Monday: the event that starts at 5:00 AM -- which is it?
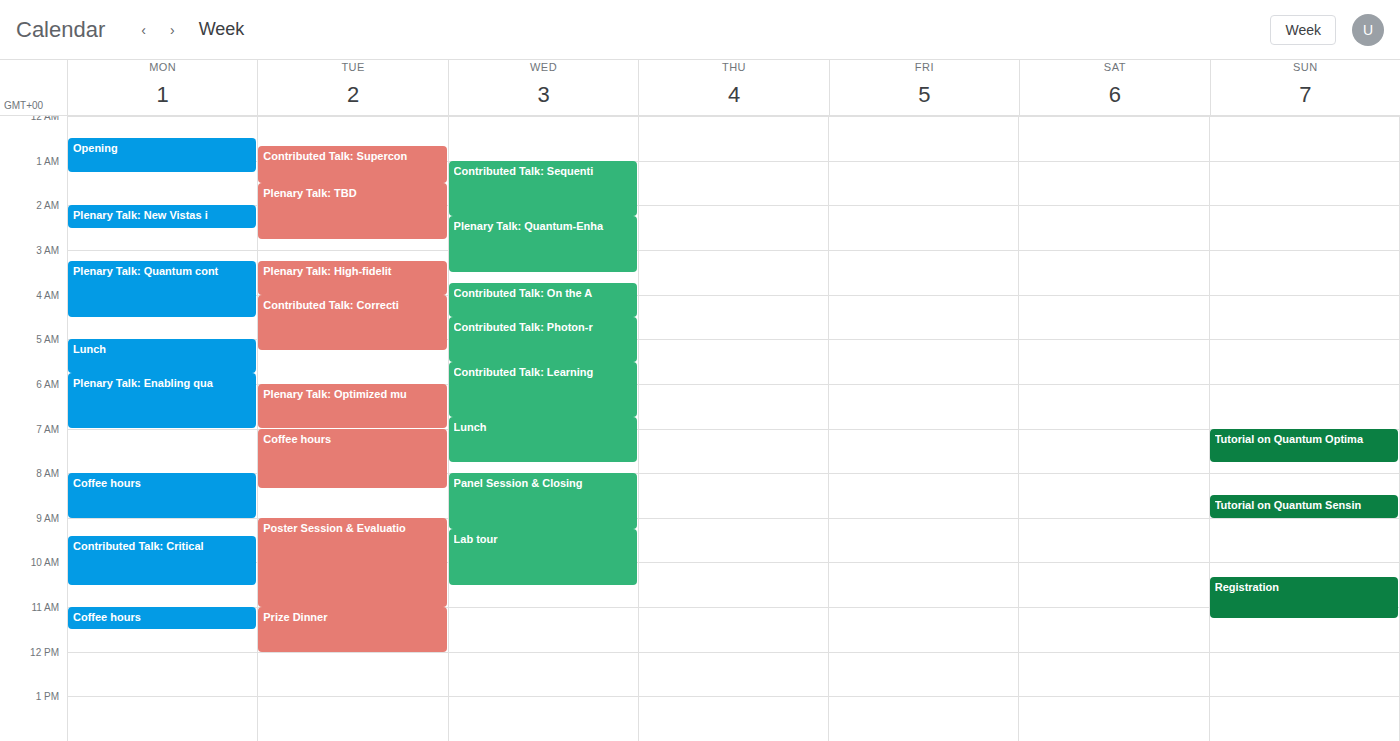
"Lunch"